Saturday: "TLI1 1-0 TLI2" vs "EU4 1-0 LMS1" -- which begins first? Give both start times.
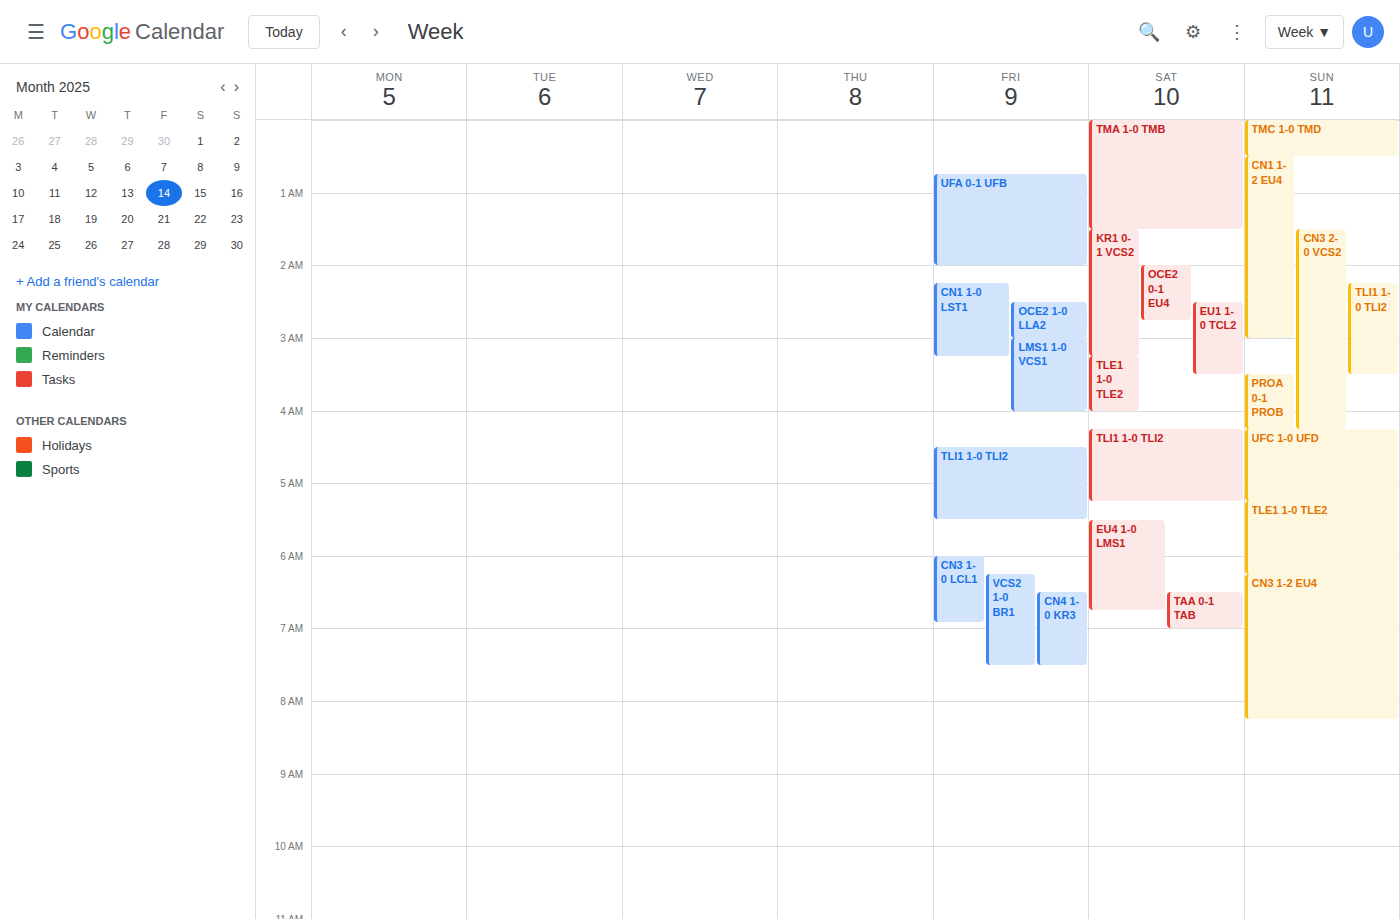
"TLI1 1-0 TLI2" 4:15 AM; "EU4 1-0 LMS1" 5:30 AM.